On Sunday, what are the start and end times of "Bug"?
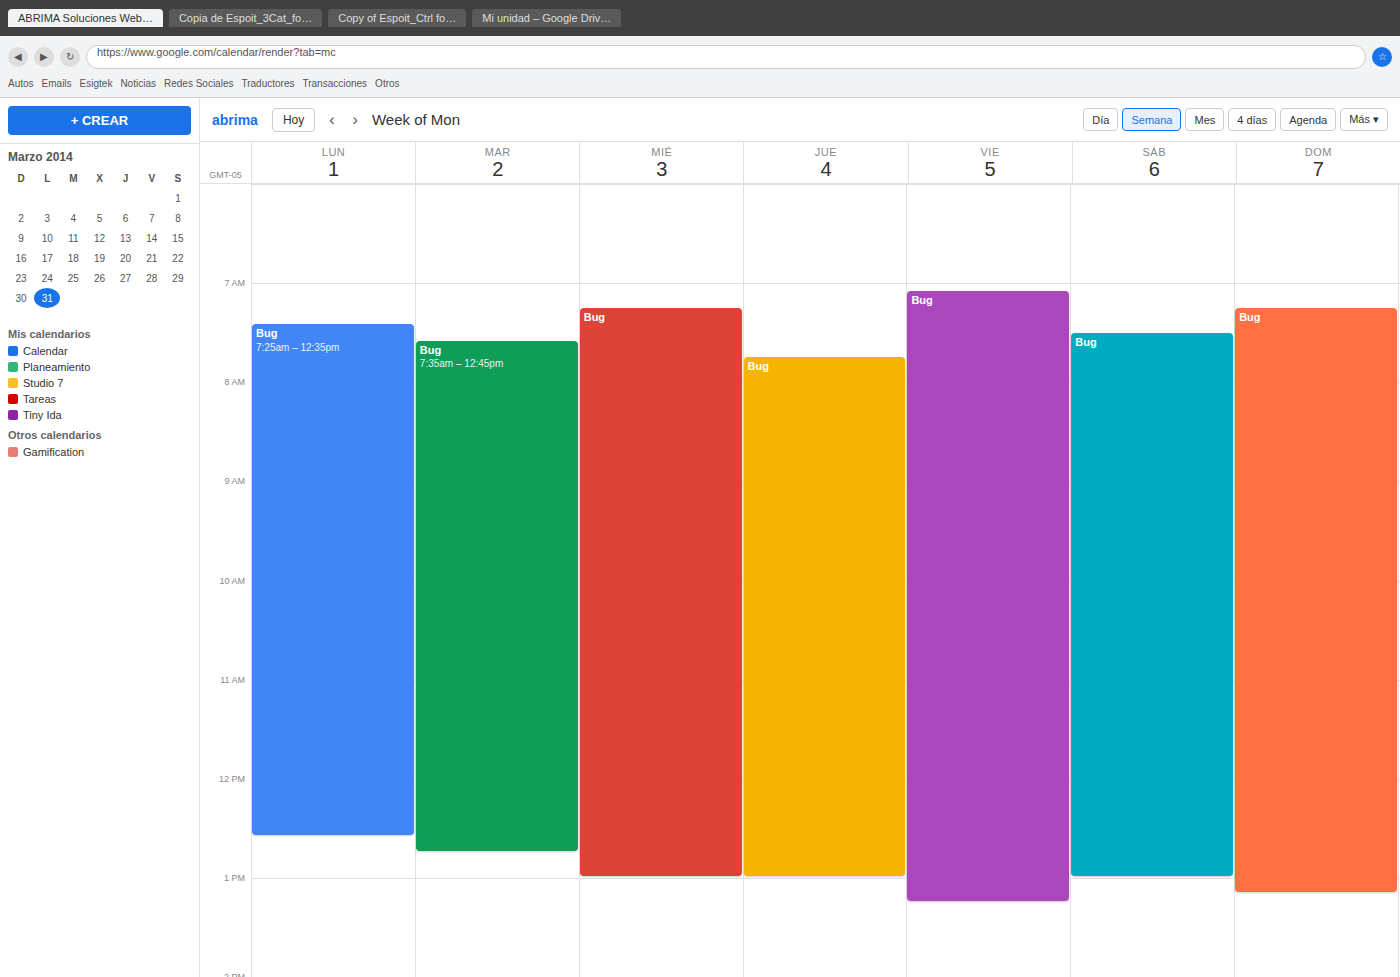
7:15 AM to 1:10 PM